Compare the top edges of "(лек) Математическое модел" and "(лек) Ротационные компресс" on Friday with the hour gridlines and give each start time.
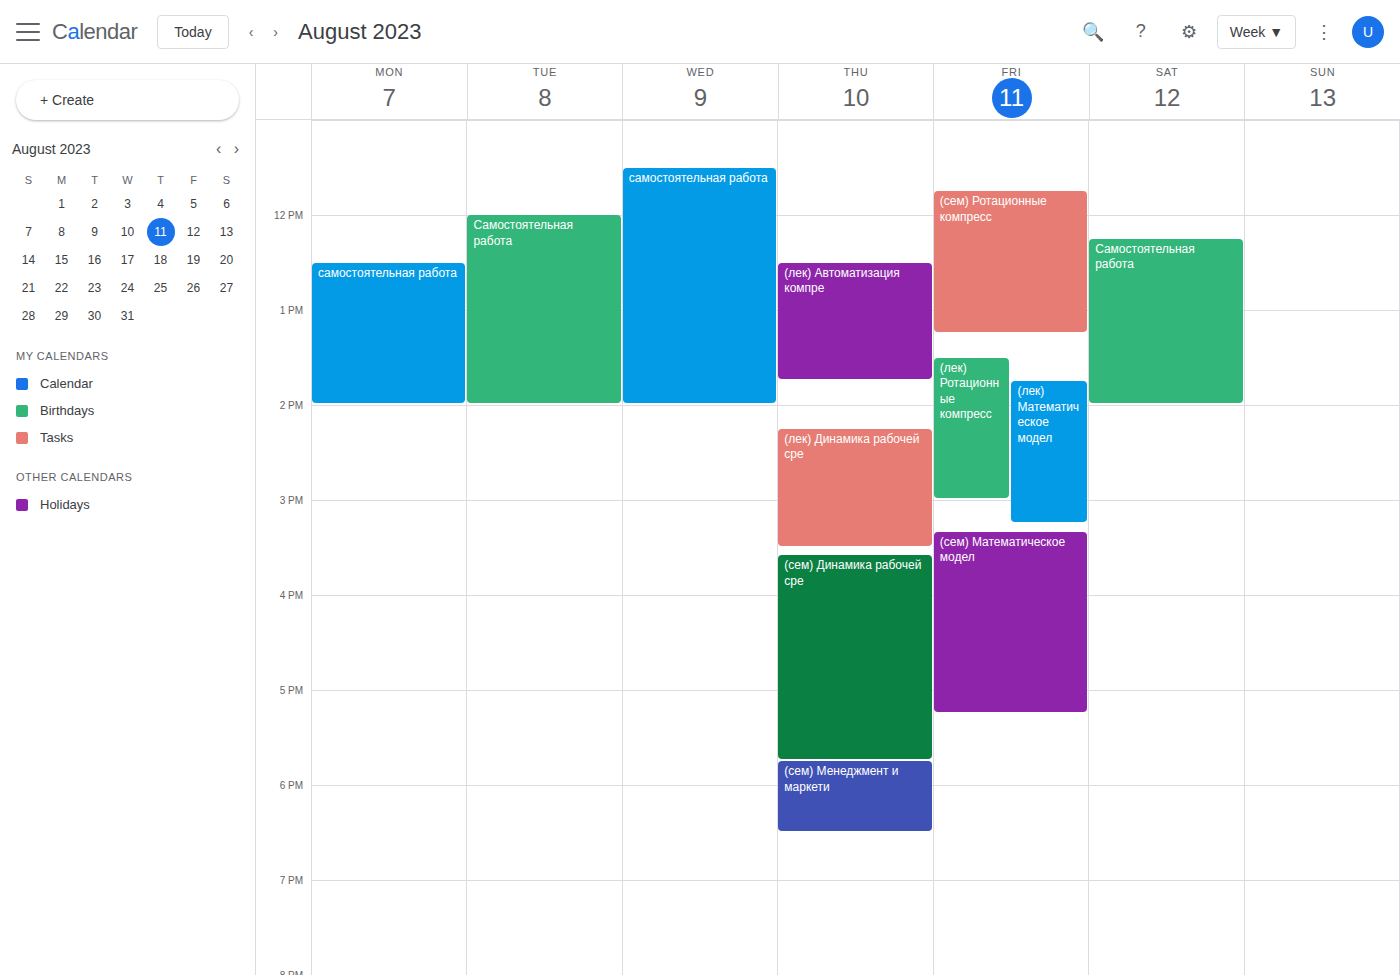
"(лек) Математическое модел": 1:45 PM, neither: three quarters of the way from the 1 PM line to the 2 PM line. "(лек) Ротационные компресс": 1:30 PM, halfway between the 1 PM and 2 PM lines.